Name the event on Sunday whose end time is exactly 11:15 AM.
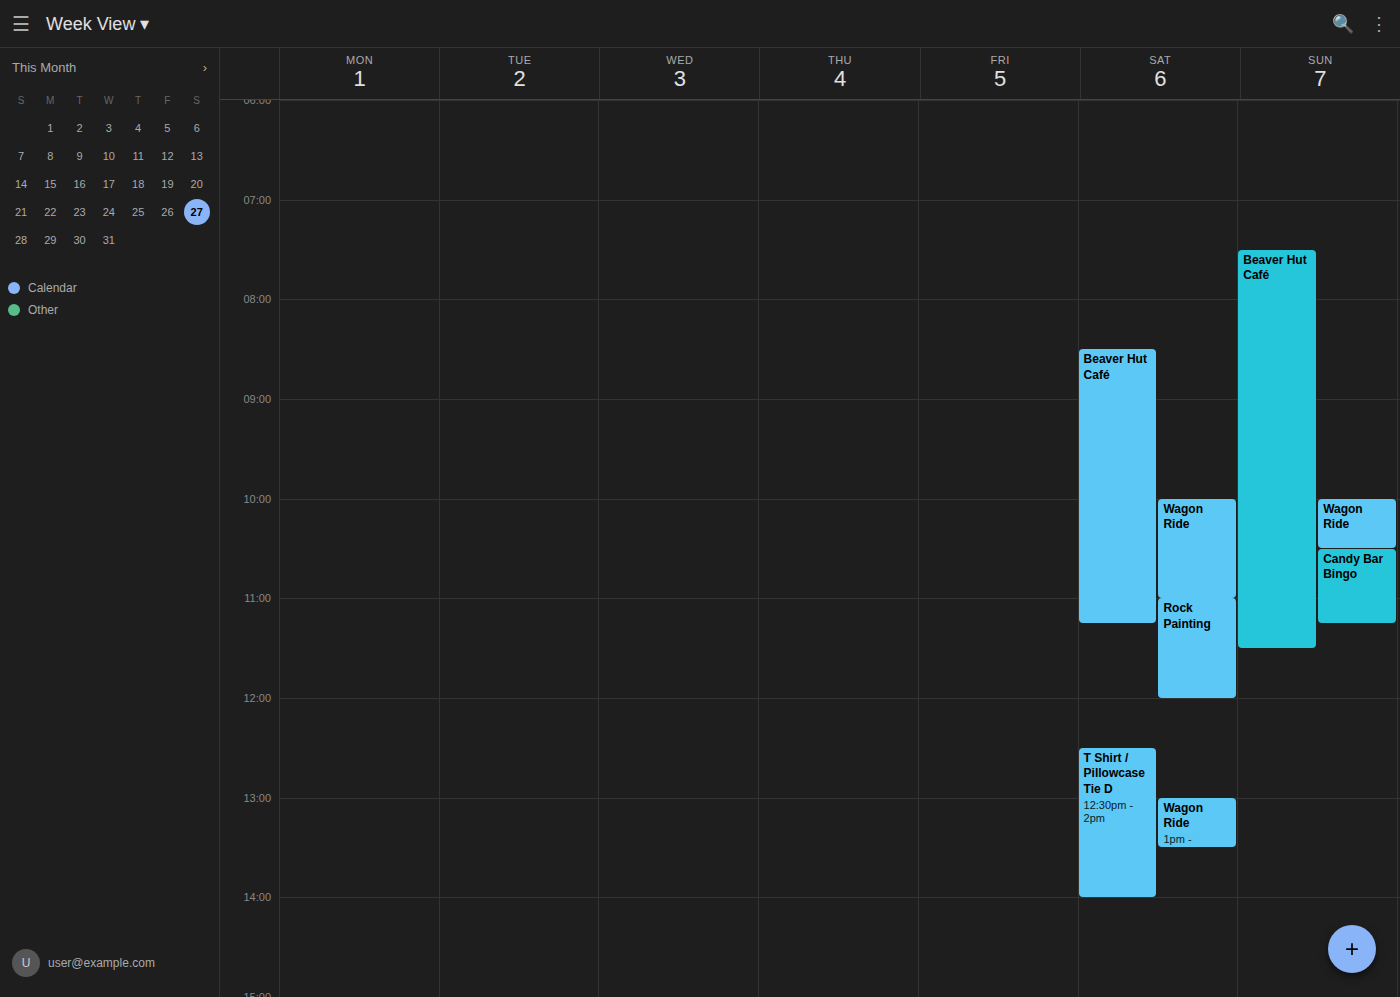
"Candy Bar Bingo"